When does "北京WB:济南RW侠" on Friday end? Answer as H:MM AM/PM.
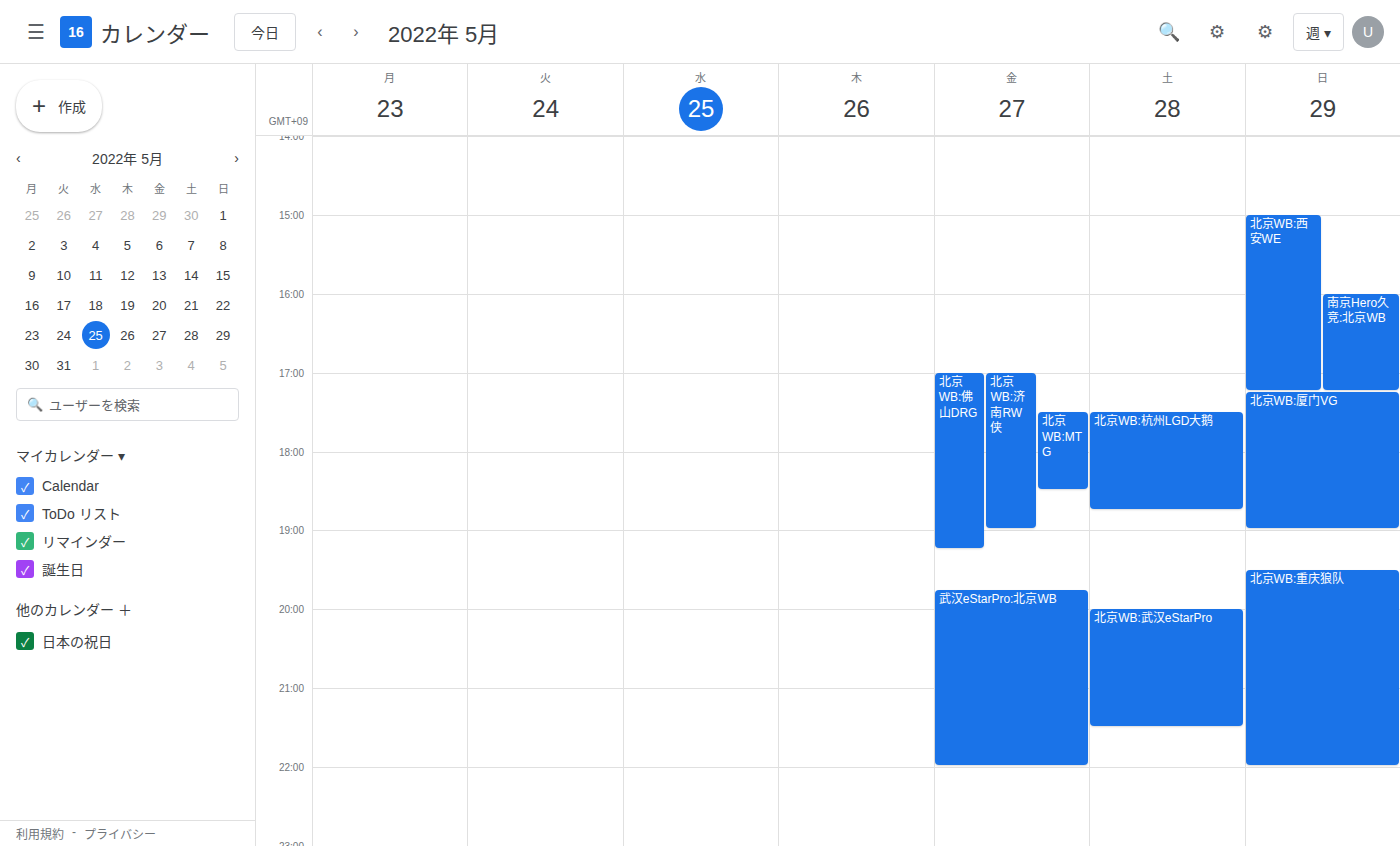
7:00 PM